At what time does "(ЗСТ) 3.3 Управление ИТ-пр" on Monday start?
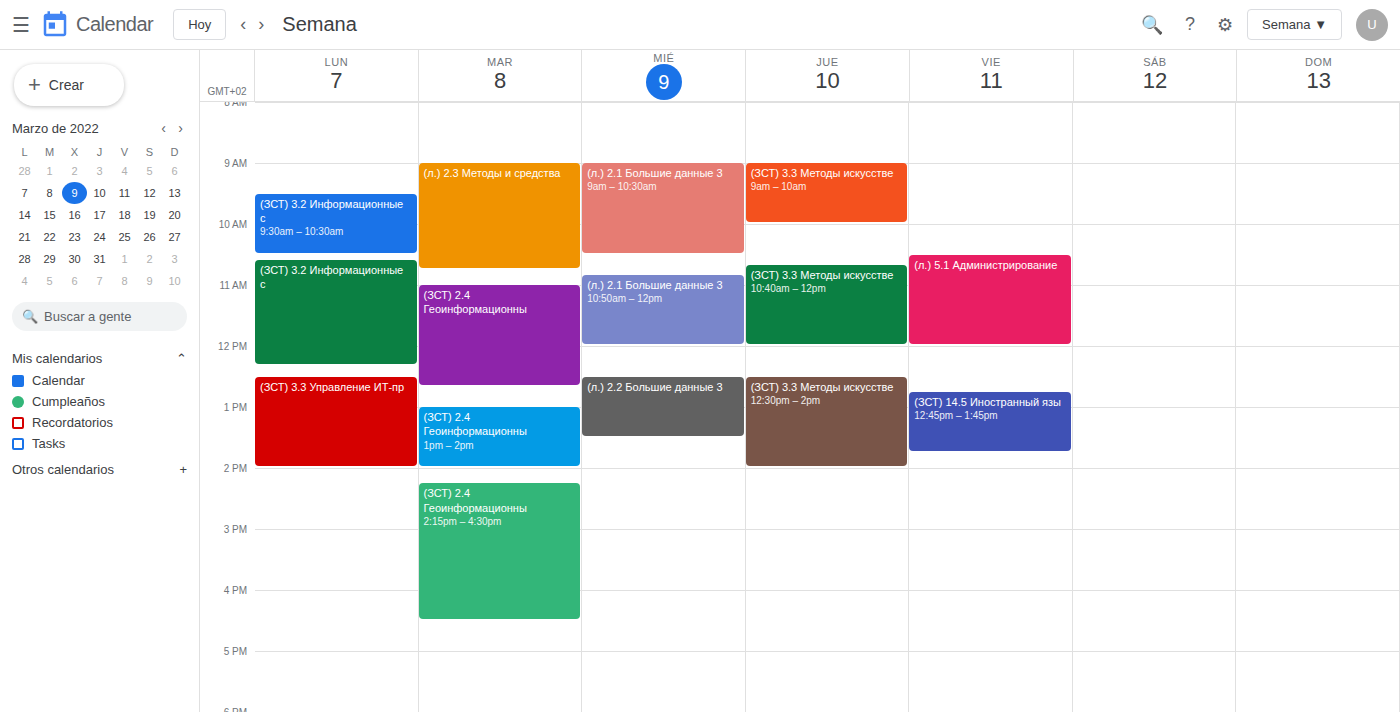
12:30 PM